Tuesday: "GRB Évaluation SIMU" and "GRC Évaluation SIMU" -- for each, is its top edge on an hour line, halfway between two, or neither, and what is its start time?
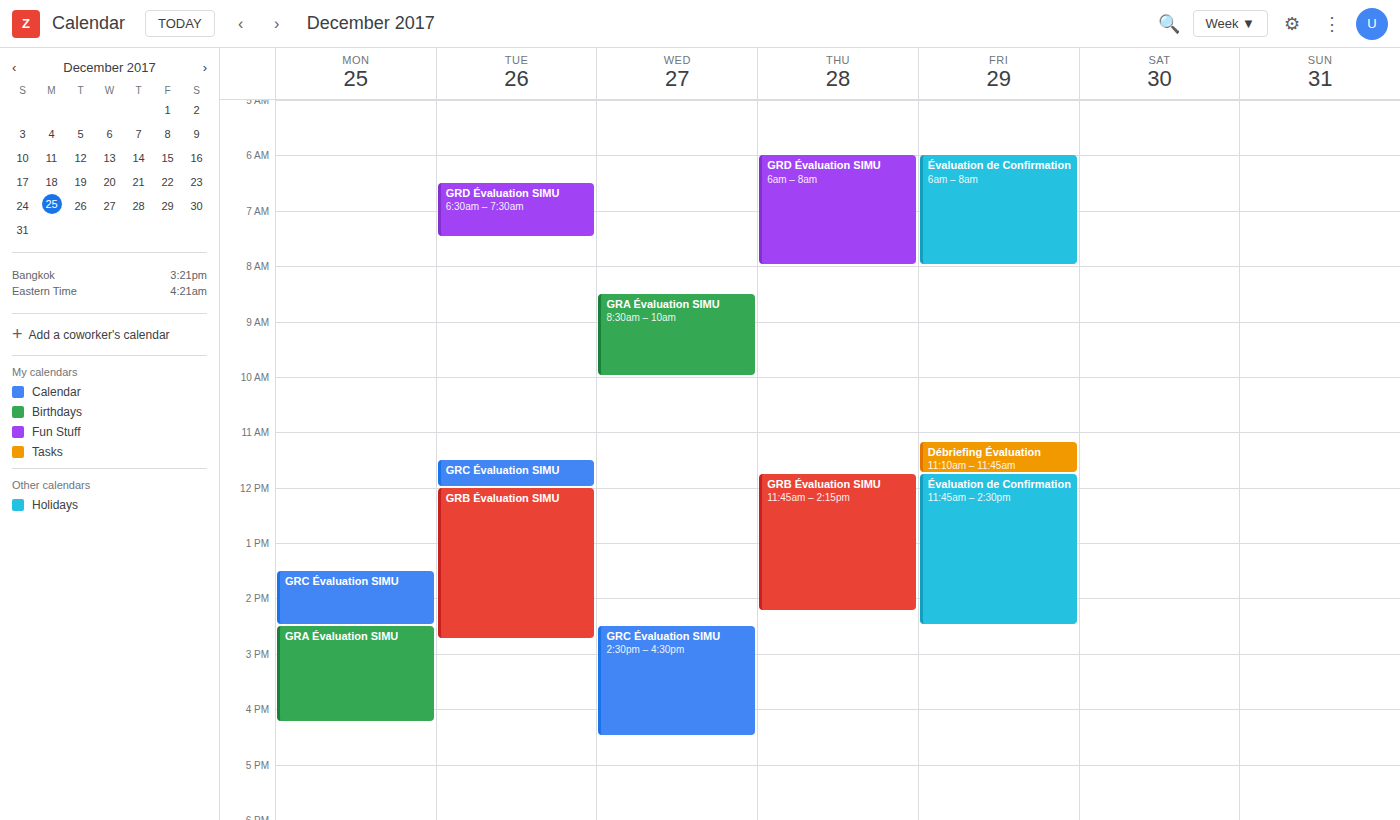
"GRB Évaluation SIMU": 12:00 PM, exactly on the 12 PM line. "GRC Évaluation SIMU": 11:30 AM, halfway between the 11 AM and 12 PM lines.